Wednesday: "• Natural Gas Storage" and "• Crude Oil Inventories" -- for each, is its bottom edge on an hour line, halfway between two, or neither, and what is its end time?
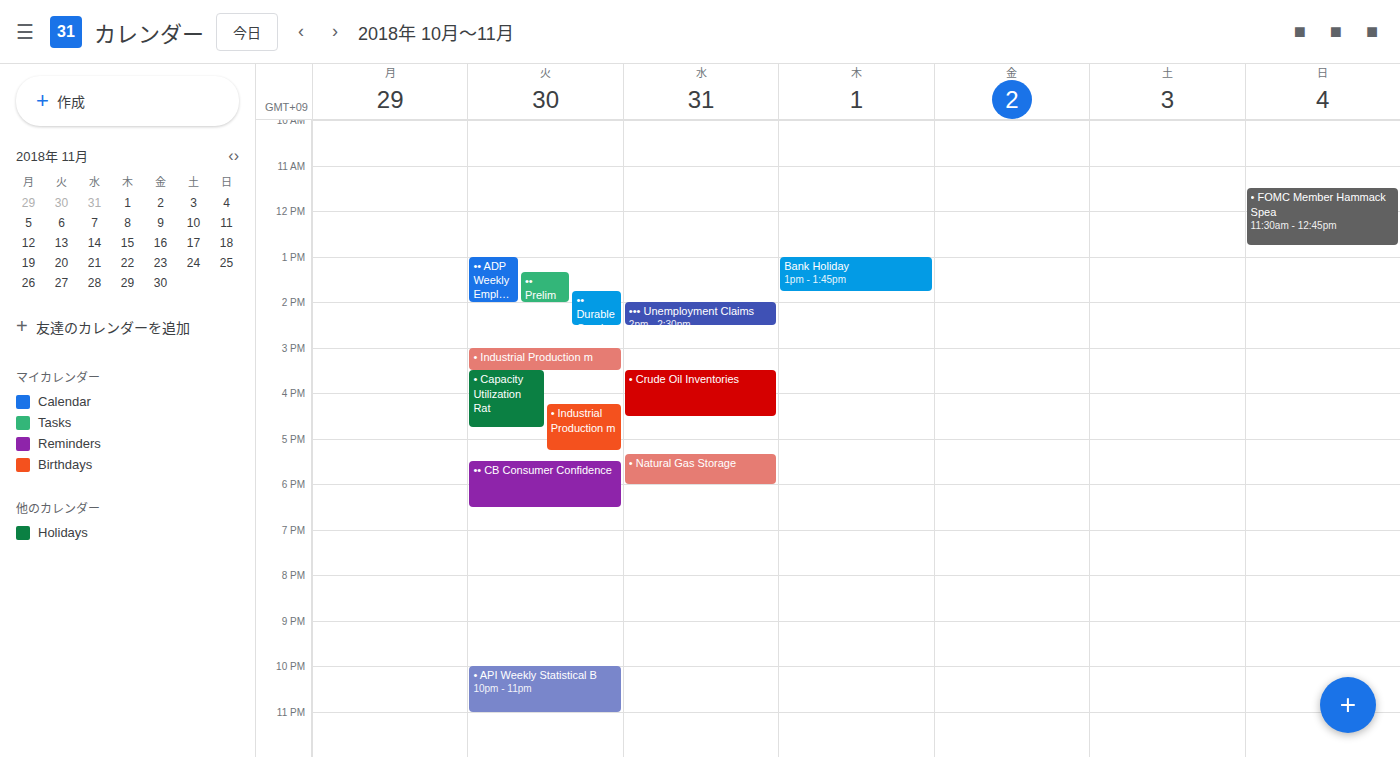
"• Natural Gas Storage": 6:00 PM, exactly on the 6 PM line. "• Crude Oil Inventories": 4:30 PM, halfway between the 4 PM and 5 PM lines.